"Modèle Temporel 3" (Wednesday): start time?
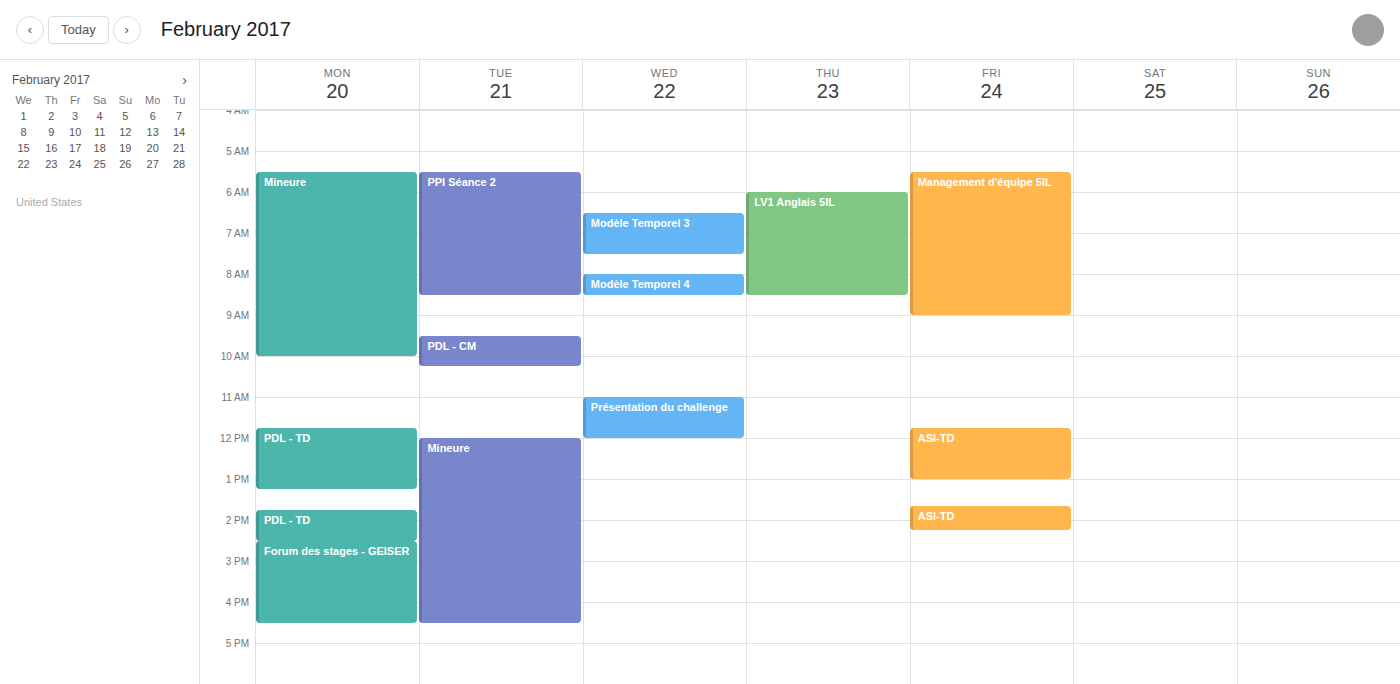
6:30 AM